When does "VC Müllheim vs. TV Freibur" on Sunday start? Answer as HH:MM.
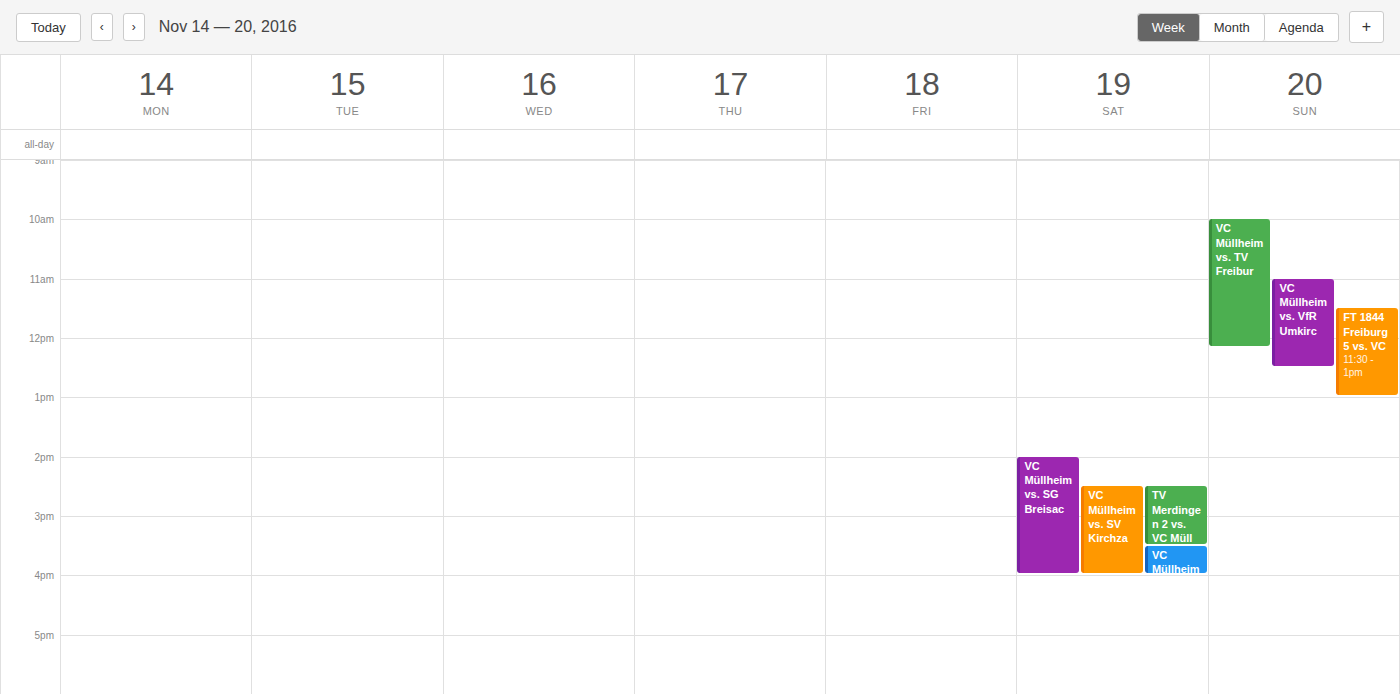
10:00